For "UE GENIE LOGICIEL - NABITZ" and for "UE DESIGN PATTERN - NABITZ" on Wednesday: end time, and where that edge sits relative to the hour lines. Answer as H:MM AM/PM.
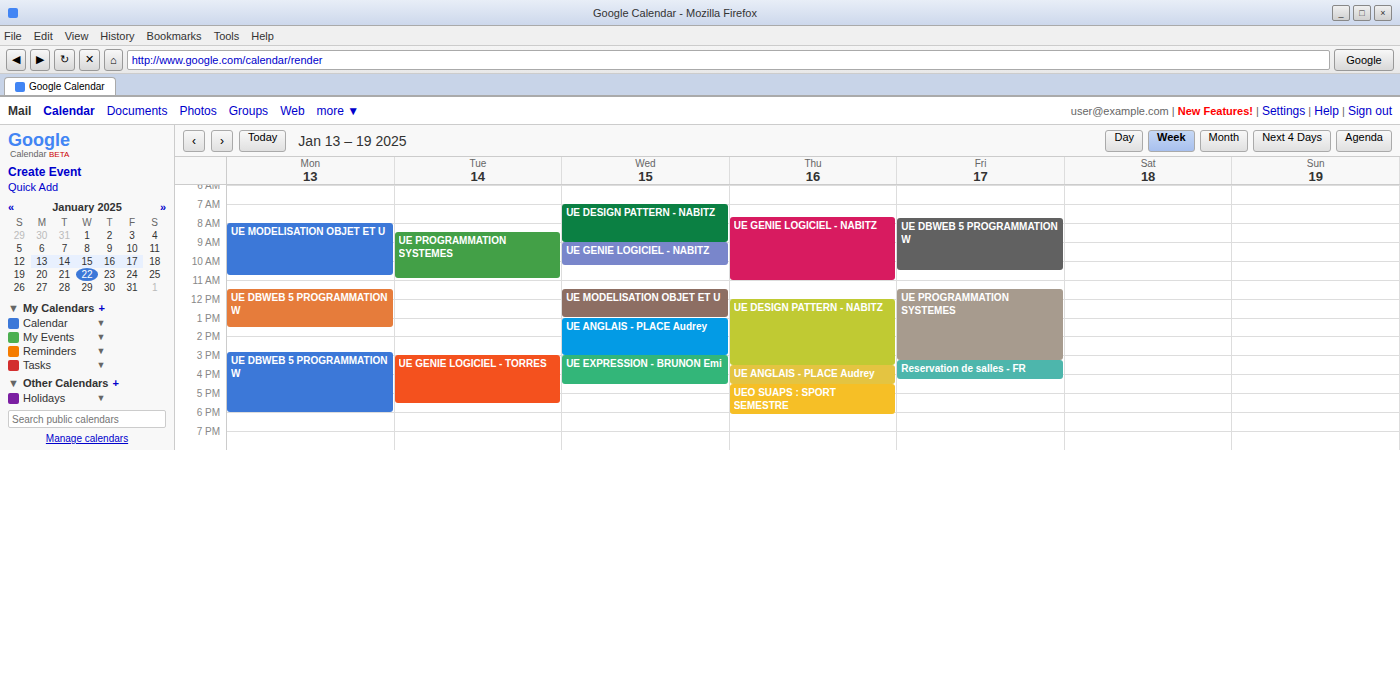
"UE GENIE LOGICIEL - NABITZ": 10:15 AM, neither: a quarter of the way from the 10 AM line to the 11 AM line. "UE DESIGN PATTERN - NABITZ": 9:00 AM, exactly on the 9 AM line.